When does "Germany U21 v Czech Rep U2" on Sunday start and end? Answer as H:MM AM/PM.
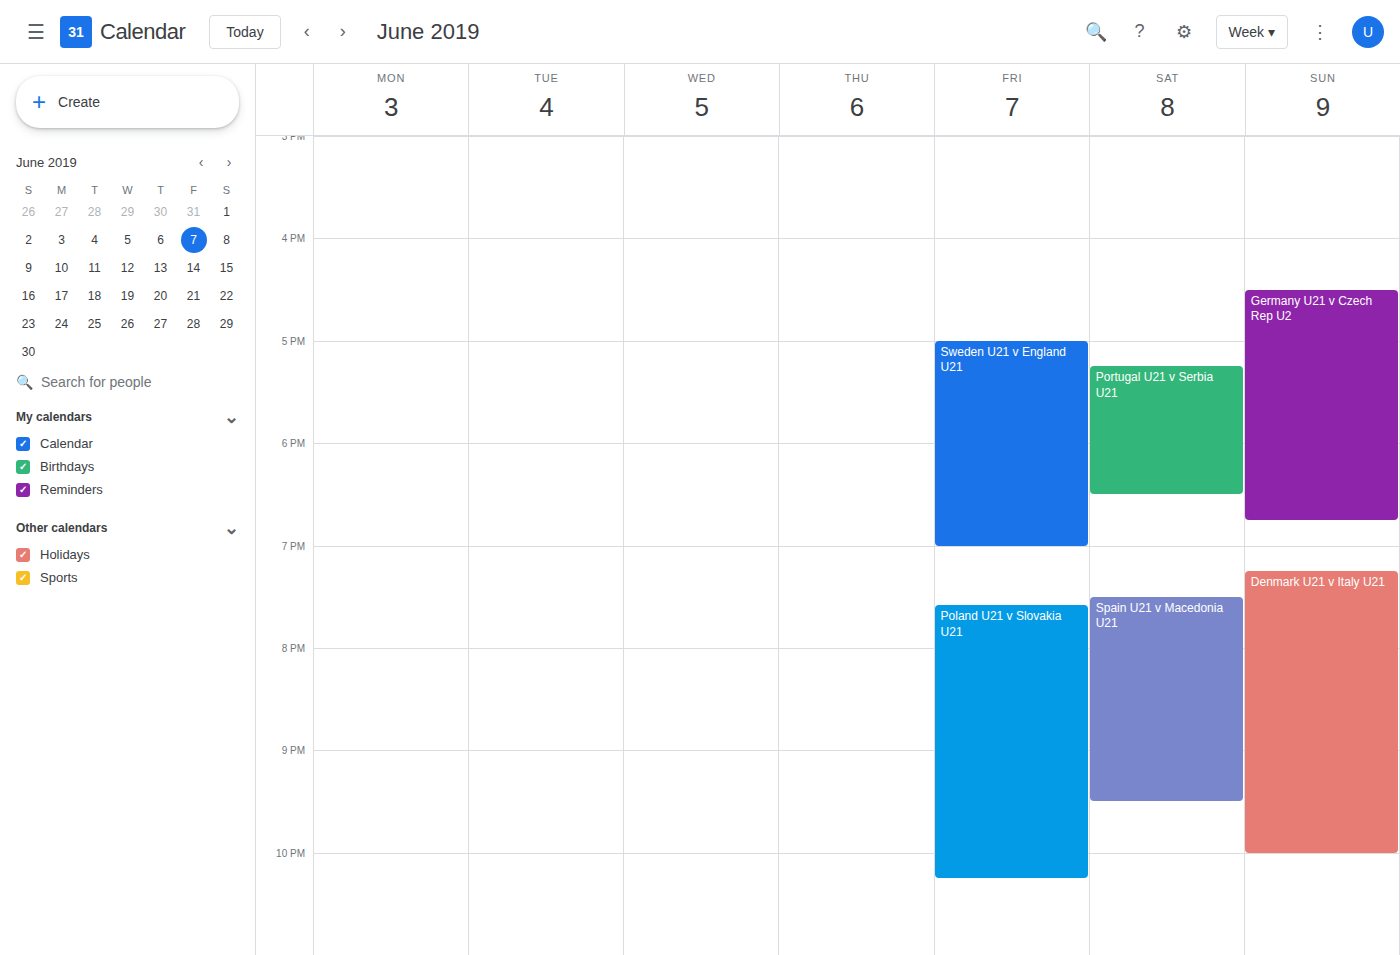
4:30 PM to 6:45 PM